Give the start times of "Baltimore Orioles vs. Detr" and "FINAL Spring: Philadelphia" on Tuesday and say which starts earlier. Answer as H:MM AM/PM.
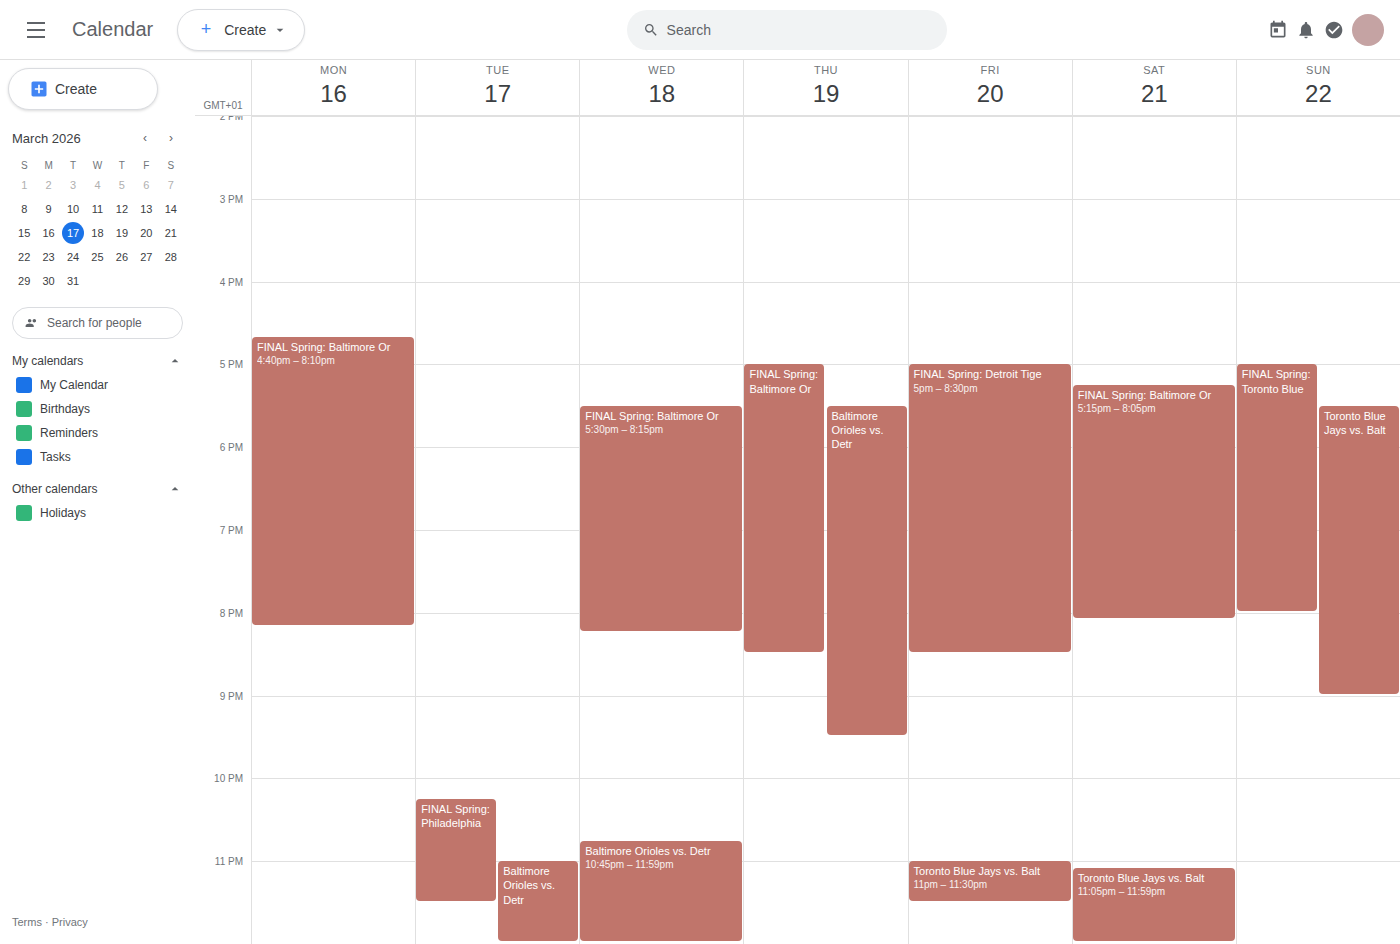
"FINAL Spring: Philadelphia" 10:15 PM; "Baltimore Orioles vs. Detr" 11:00 PM.